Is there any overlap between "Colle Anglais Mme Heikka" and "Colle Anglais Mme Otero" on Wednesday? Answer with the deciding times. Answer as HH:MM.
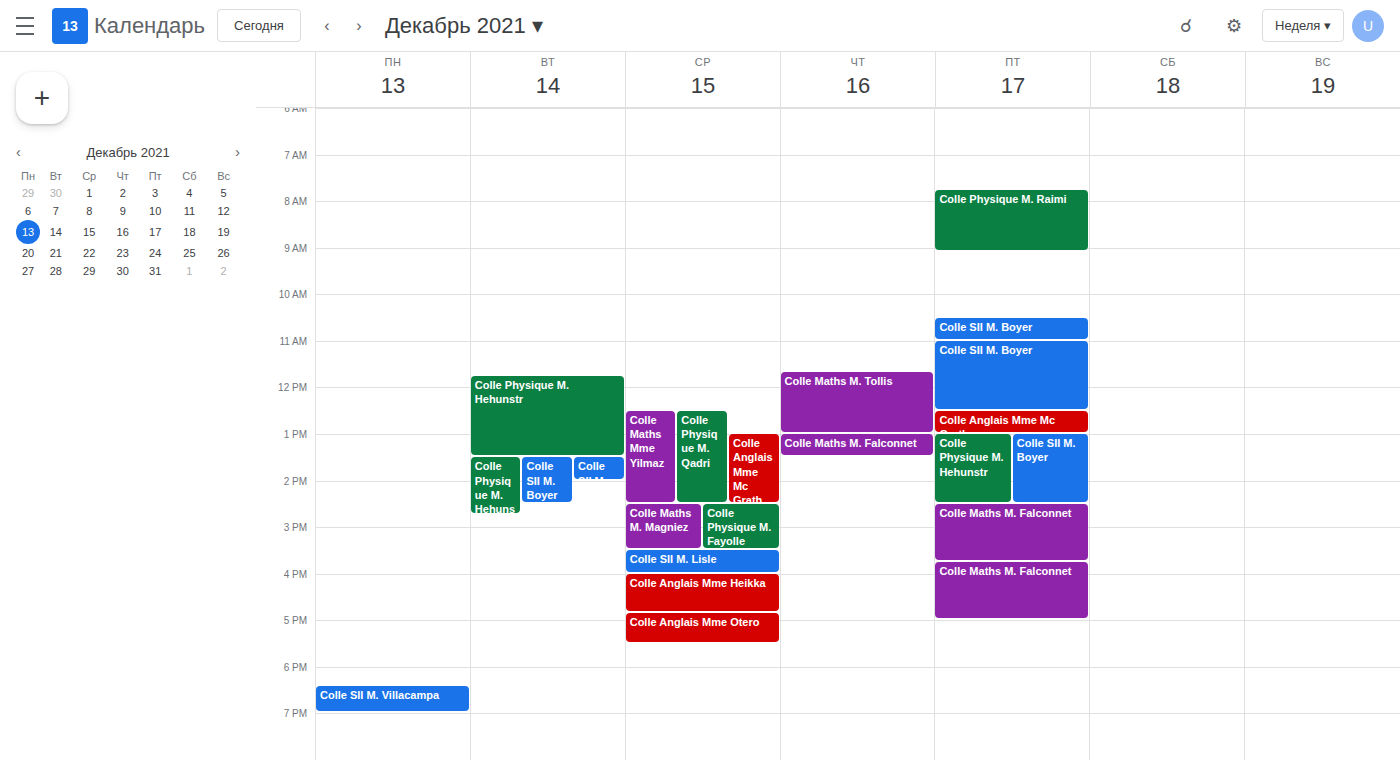
"Colle Anglais Mme Heikka" ends at 16:50, exactly when "Colle Anglais Mme Otero" starts -- they touch but do not overlap.